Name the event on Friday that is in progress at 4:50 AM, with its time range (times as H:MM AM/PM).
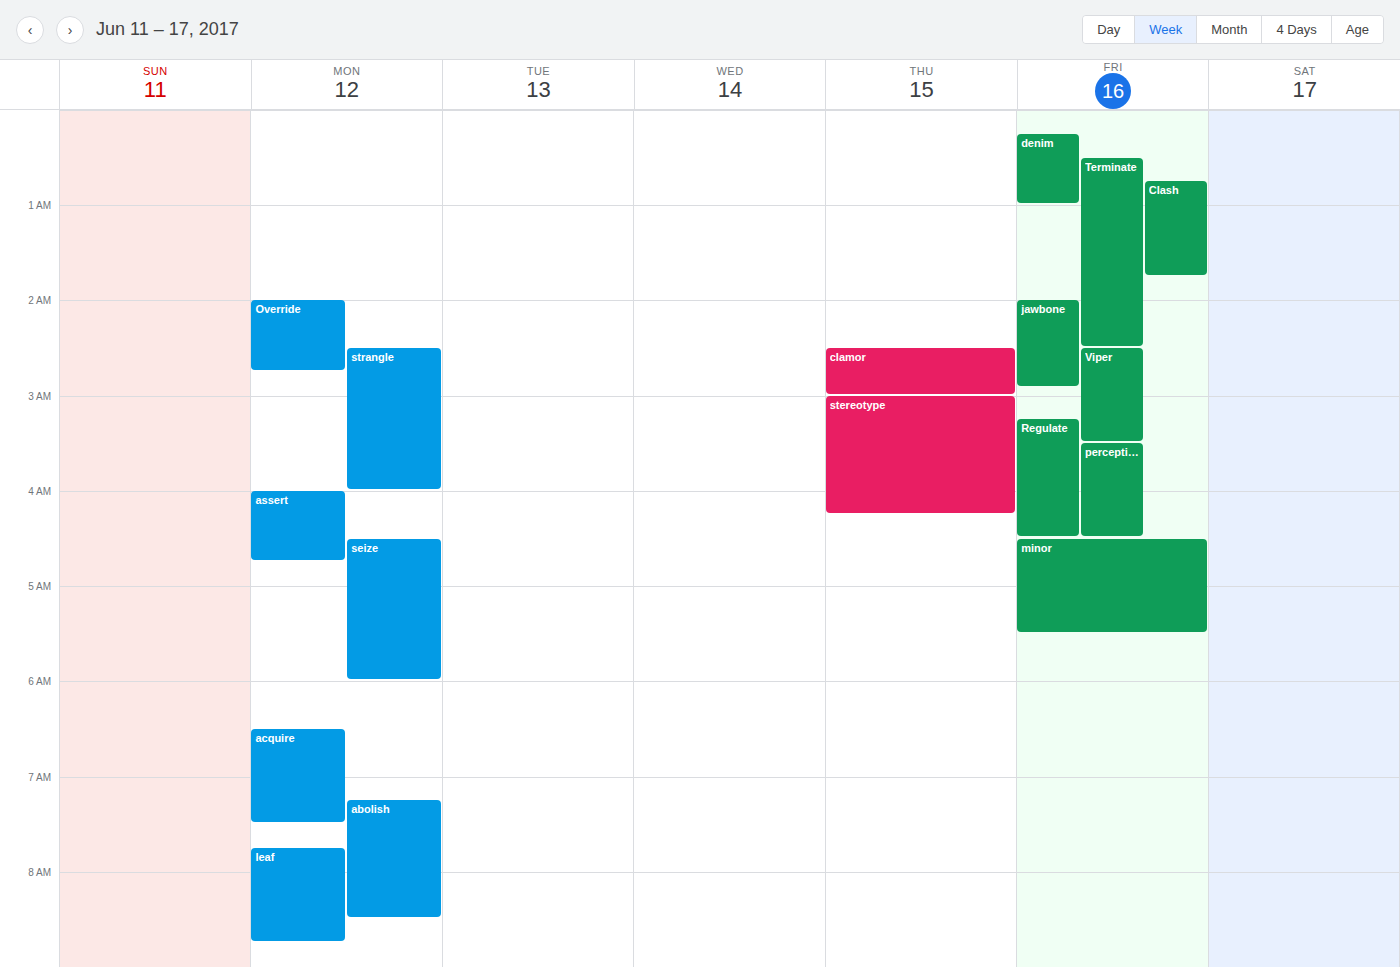
"minor", 4:30 AM to 5:30 AM